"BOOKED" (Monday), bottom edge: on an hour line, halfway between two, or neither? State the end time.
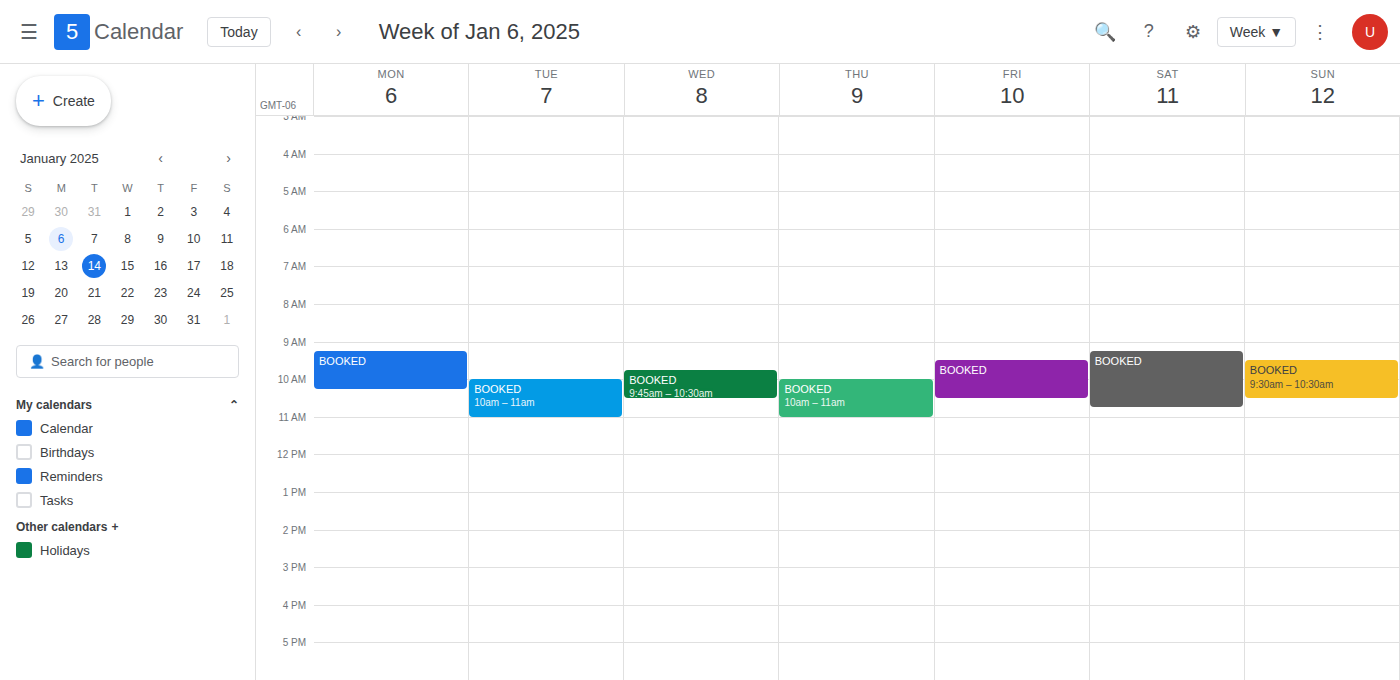
10:15 AM -- neither: a quarter of the way from the 10 AM line to the 11 AM line.